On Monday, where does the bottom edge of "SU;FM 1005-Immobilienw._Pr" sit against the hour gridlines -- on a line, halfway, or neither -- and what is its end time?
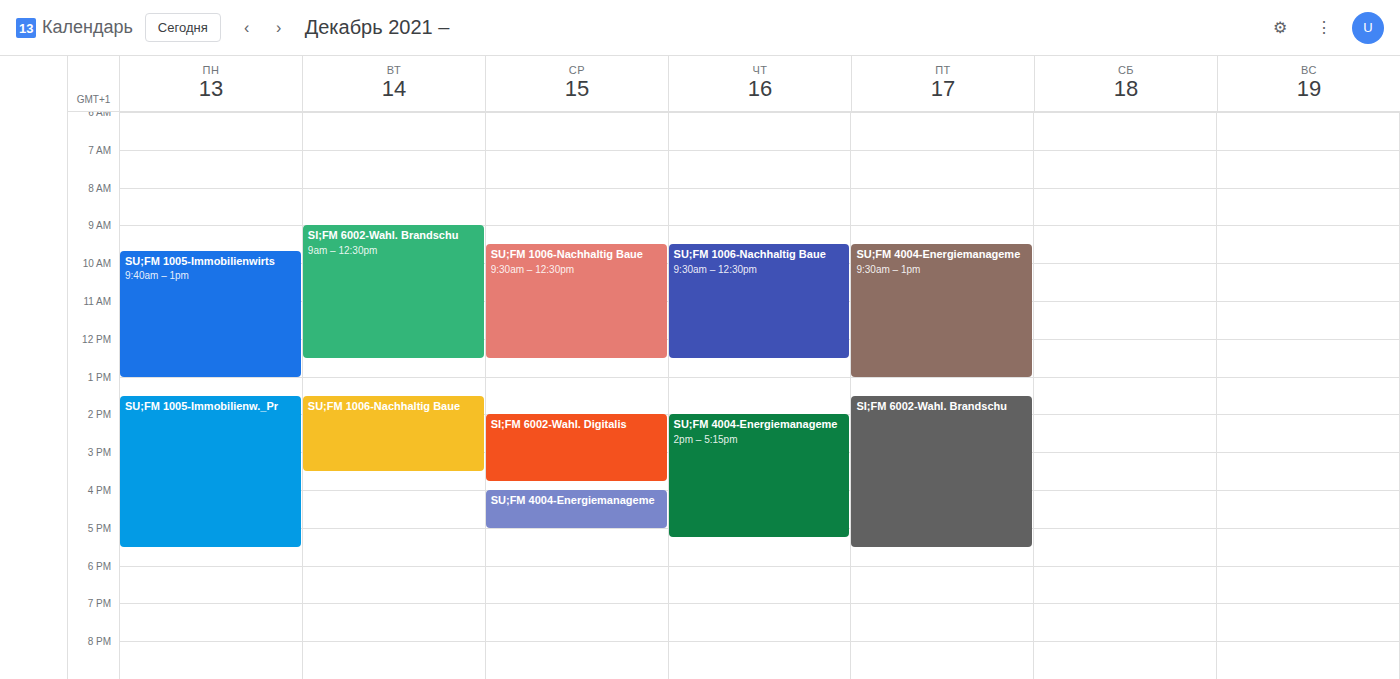
5:30 PM -- halfway between the 5 PM and 6 PM lines.